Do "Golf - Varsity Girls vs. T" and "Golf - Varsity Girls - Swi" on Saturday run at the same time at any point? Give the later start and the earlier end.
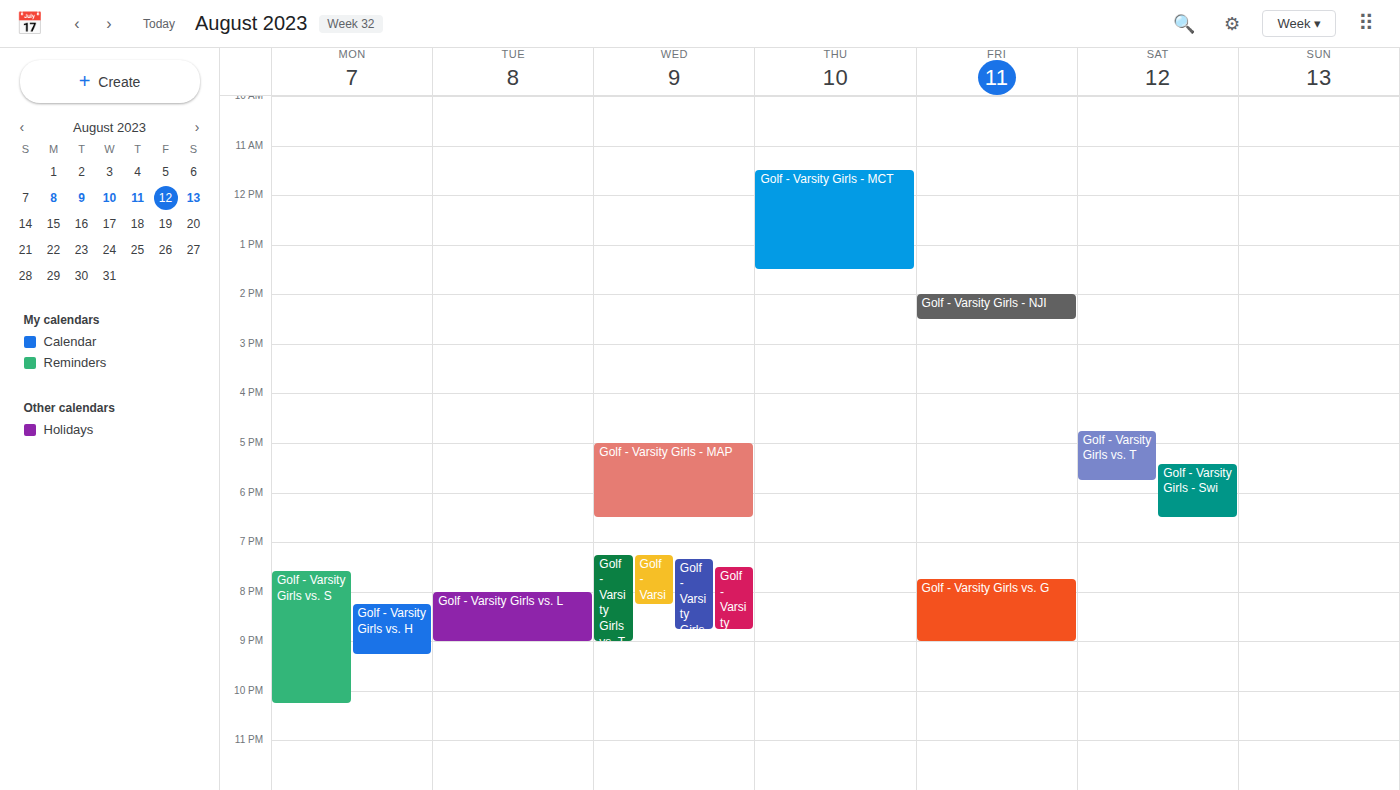
"Golf - Varsity Girls - Swi" starts at 5:25 PM, before "Golf - Varsity Girls vs. T" ends at 5:45 PM -- they overlap.